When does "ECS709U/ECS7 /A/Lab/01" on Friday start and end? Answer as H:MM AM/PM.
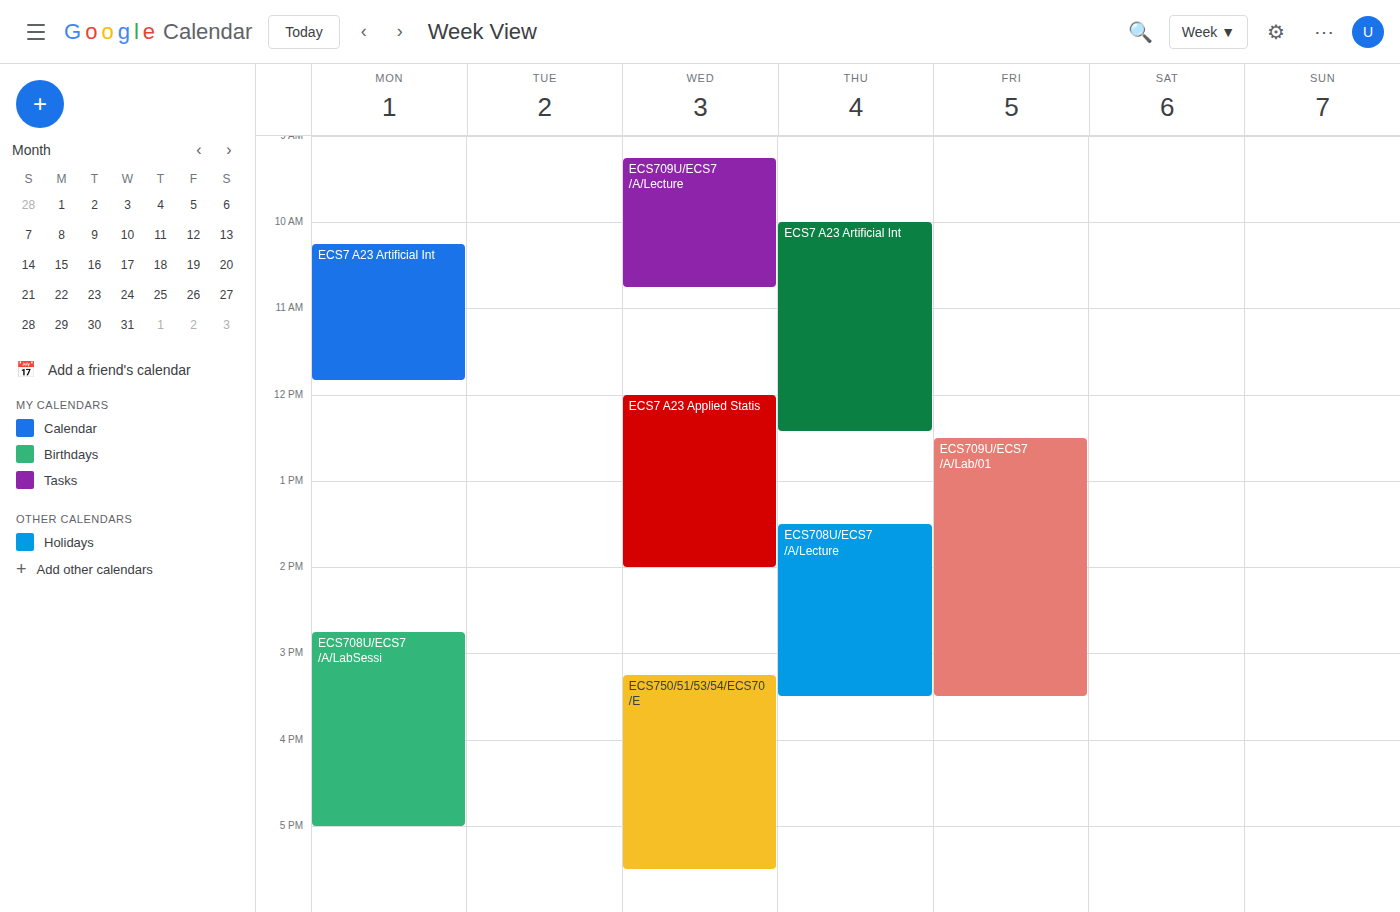
12:30 PM to 3:30 PM